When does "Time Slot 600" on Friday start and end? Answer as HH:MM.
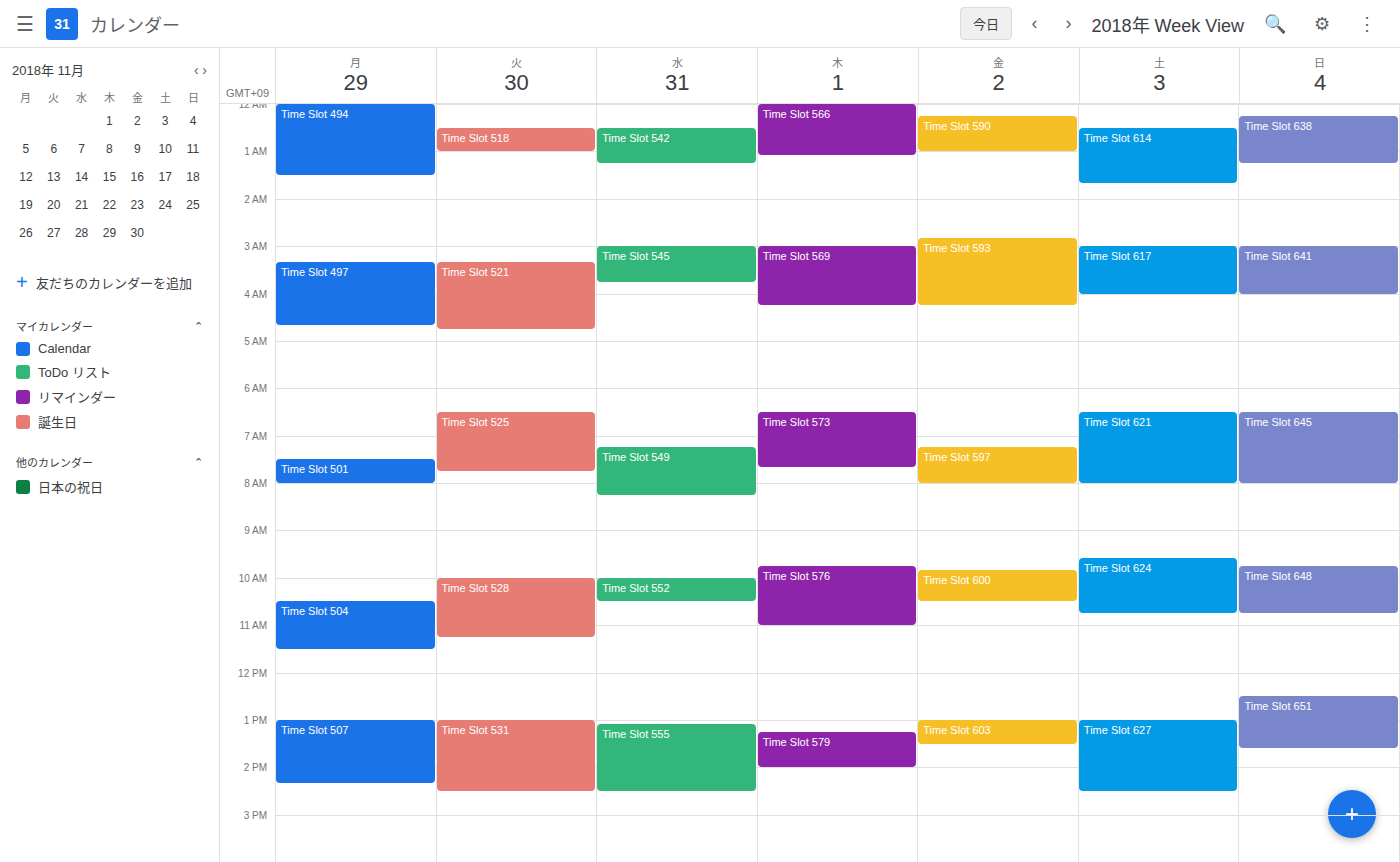
09:50 to 10:30